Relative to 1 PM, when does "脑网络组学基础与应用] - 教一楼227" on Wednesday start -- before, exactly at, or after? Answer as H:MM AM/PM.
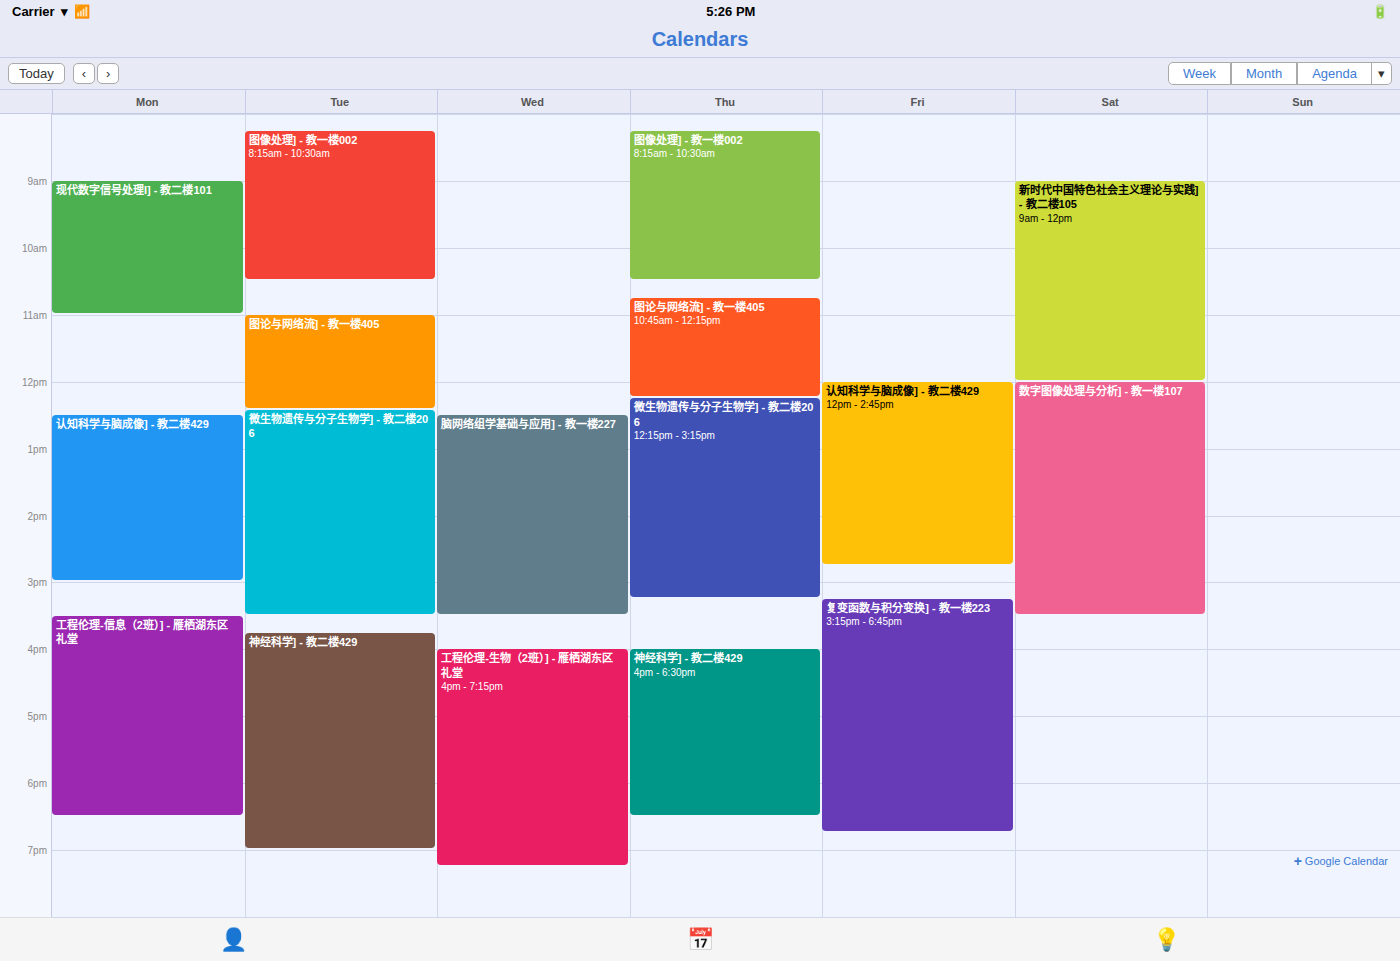
12:30 PM -- before 1 PM, 30 minutes above the 1 PM line.